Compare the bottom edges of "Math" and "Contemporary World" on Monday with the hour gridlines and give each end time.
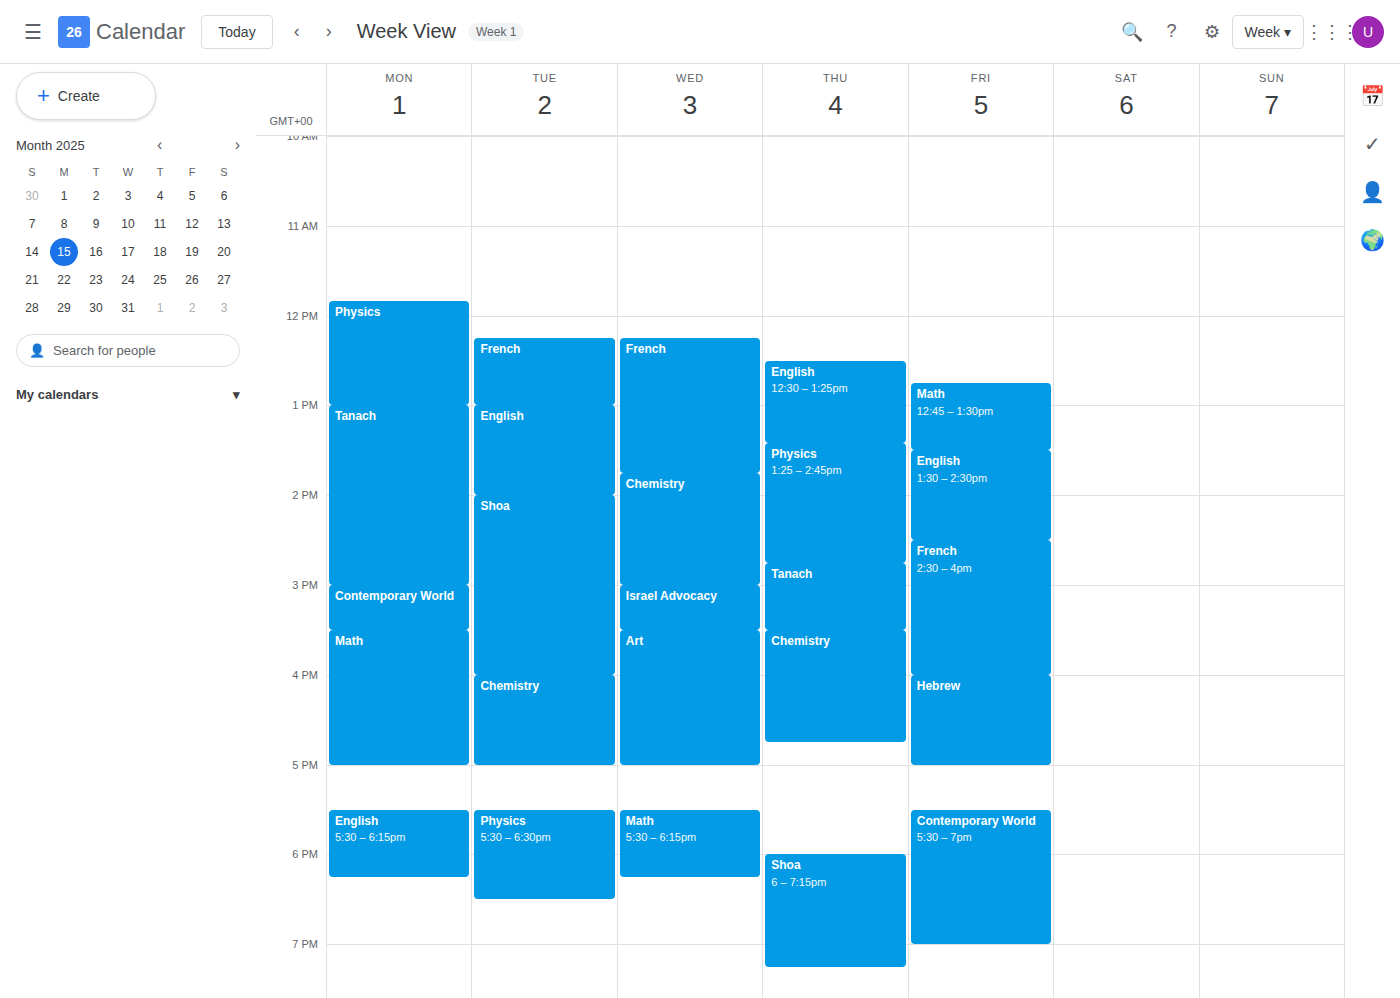
"Math": 5:00 PM, exactly on the 5 PM line. "Contemporary World": 3:30 PM, halfway between the 3 PM and 4 PM lines.